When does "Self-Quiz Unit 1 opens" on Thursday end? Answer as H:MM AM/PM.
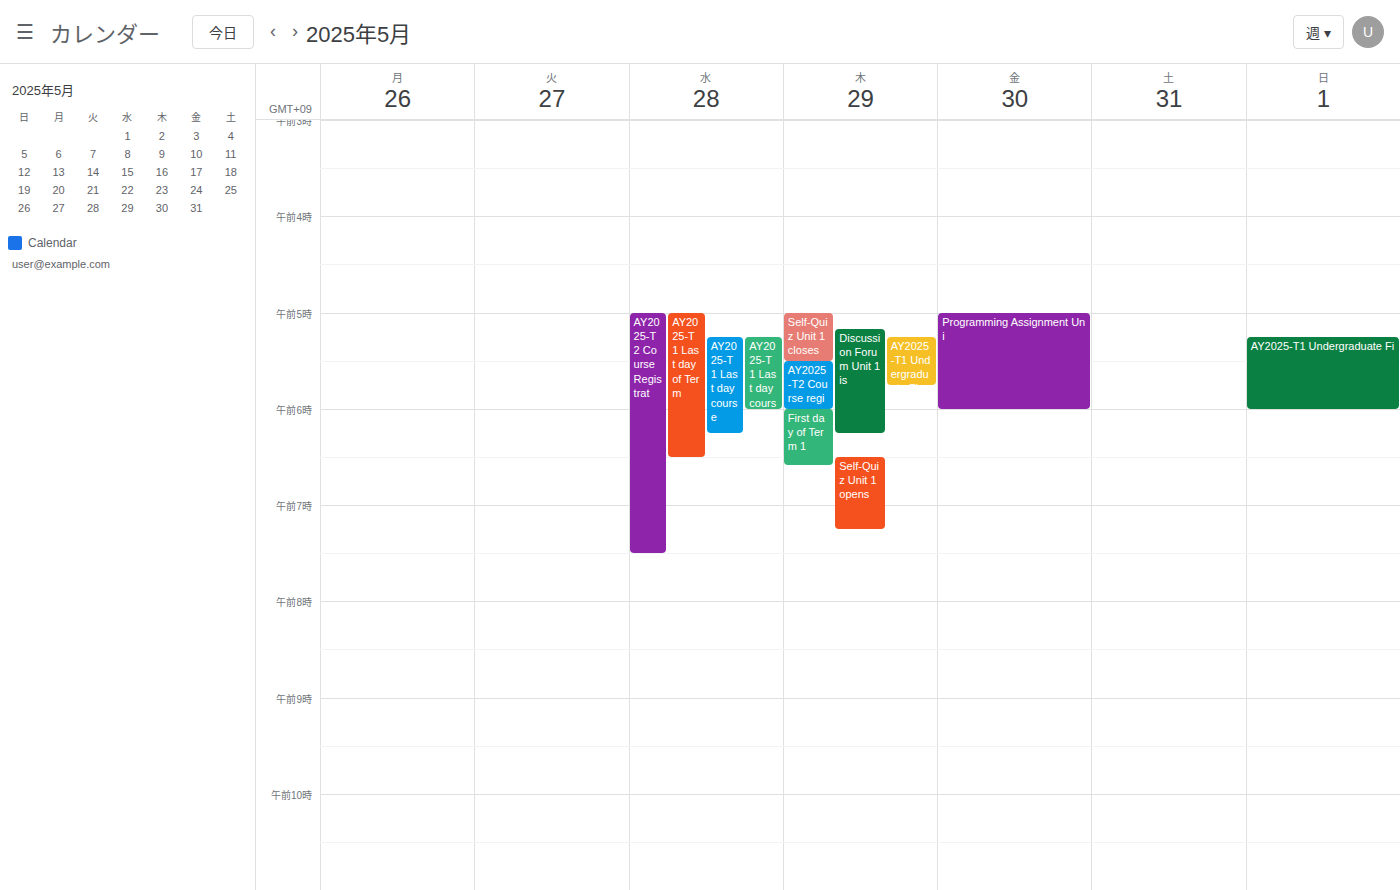
7:15 AM